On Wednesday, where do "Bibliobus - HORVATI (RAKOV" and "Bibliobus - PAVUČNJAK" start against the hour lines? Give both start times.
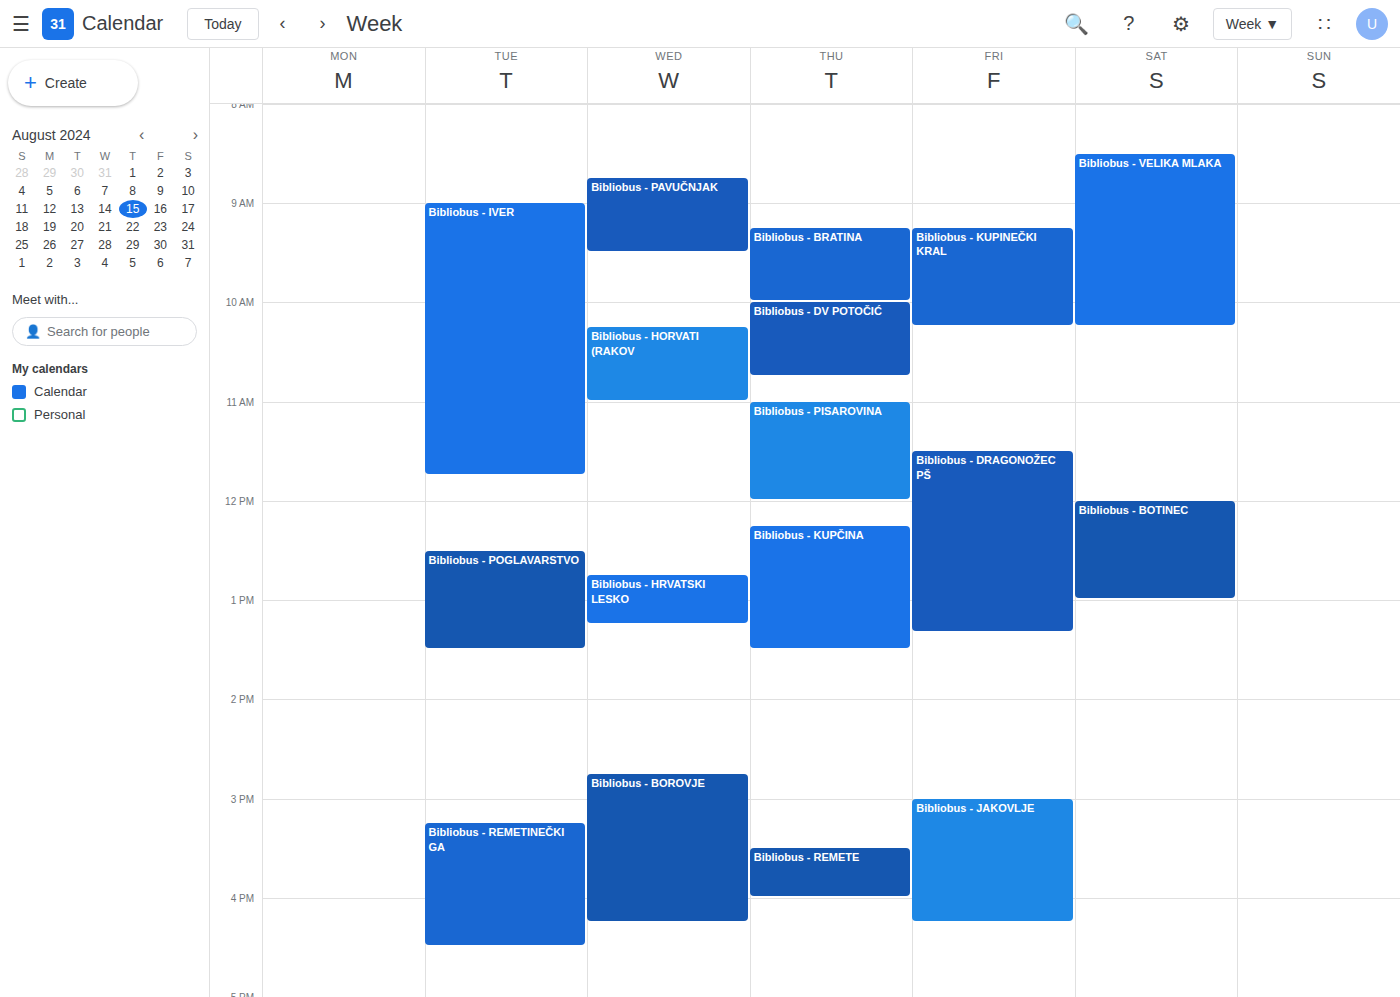
"Bibliobus - HORVATI (RAKOV": 10:15 AM, neither: a quarter of the way from the 10 AM line to the 11 AM line. "Bibliobus - PAVUČNJAK": 8:45 AM, neither: three quarters of the way from the 8 AM line to the 9 AM line.